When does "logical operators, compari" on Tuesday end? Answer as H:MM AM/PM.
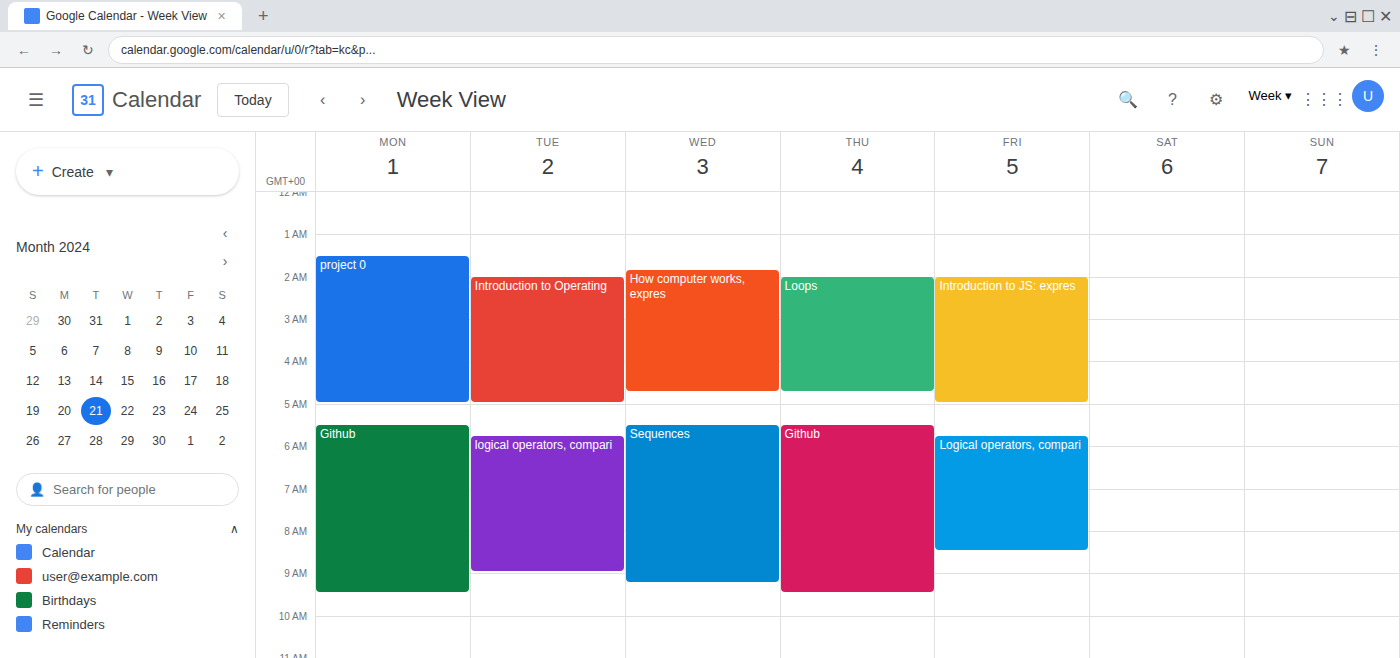
9:00 AM